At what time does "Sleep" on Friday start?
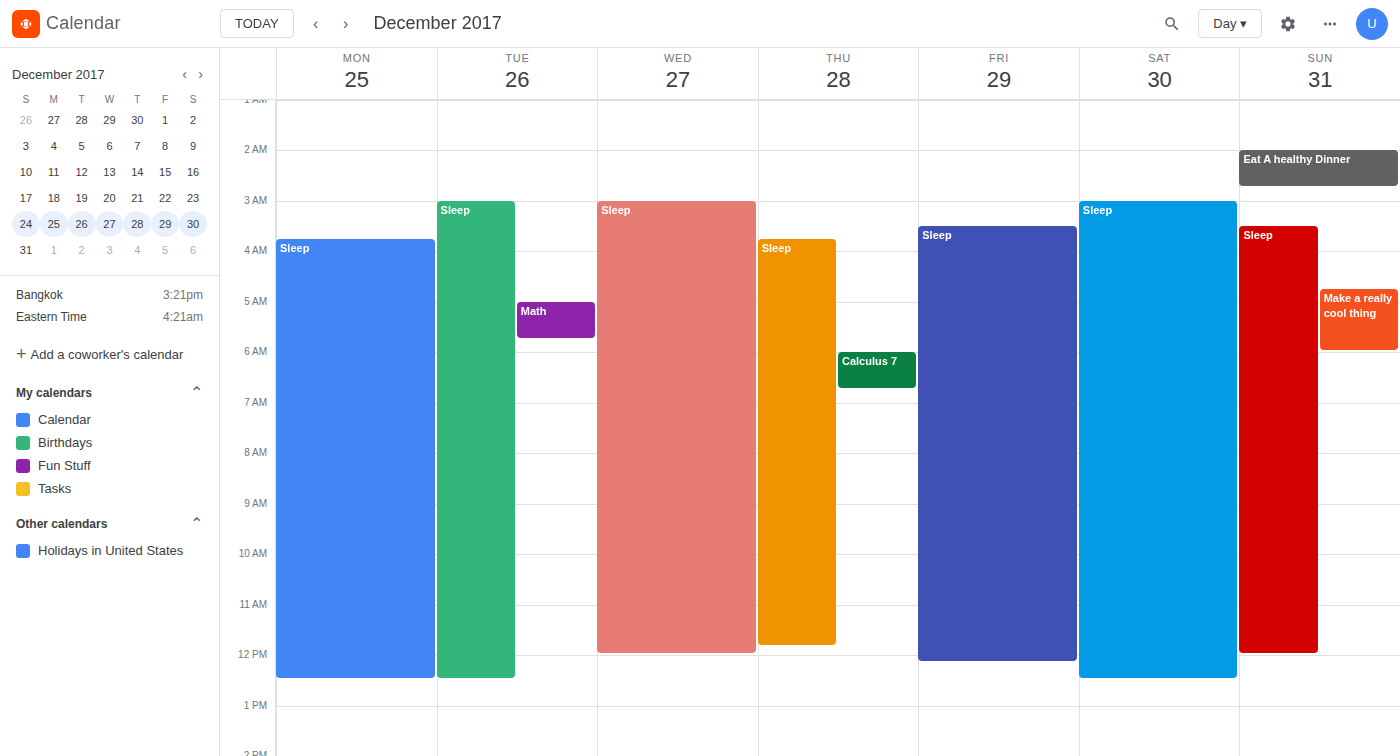
03:30